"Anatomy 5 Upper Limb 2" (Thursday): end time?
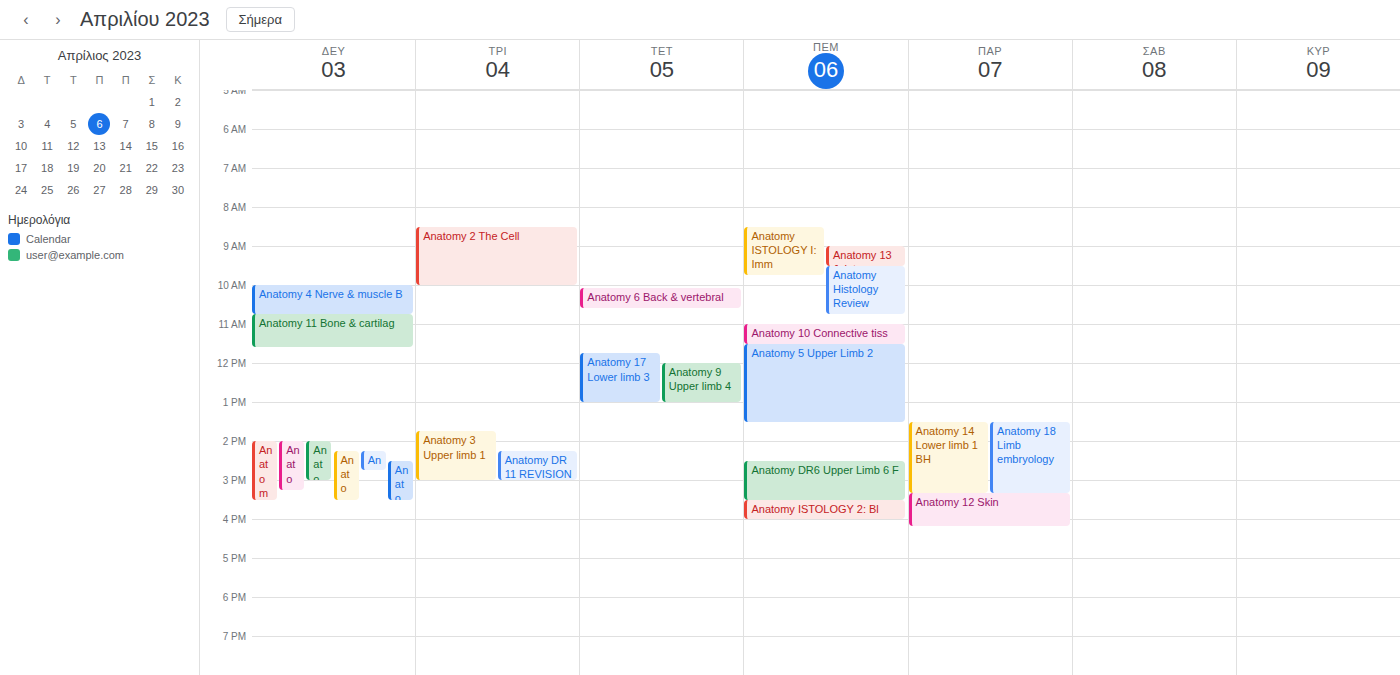
1:30 PM